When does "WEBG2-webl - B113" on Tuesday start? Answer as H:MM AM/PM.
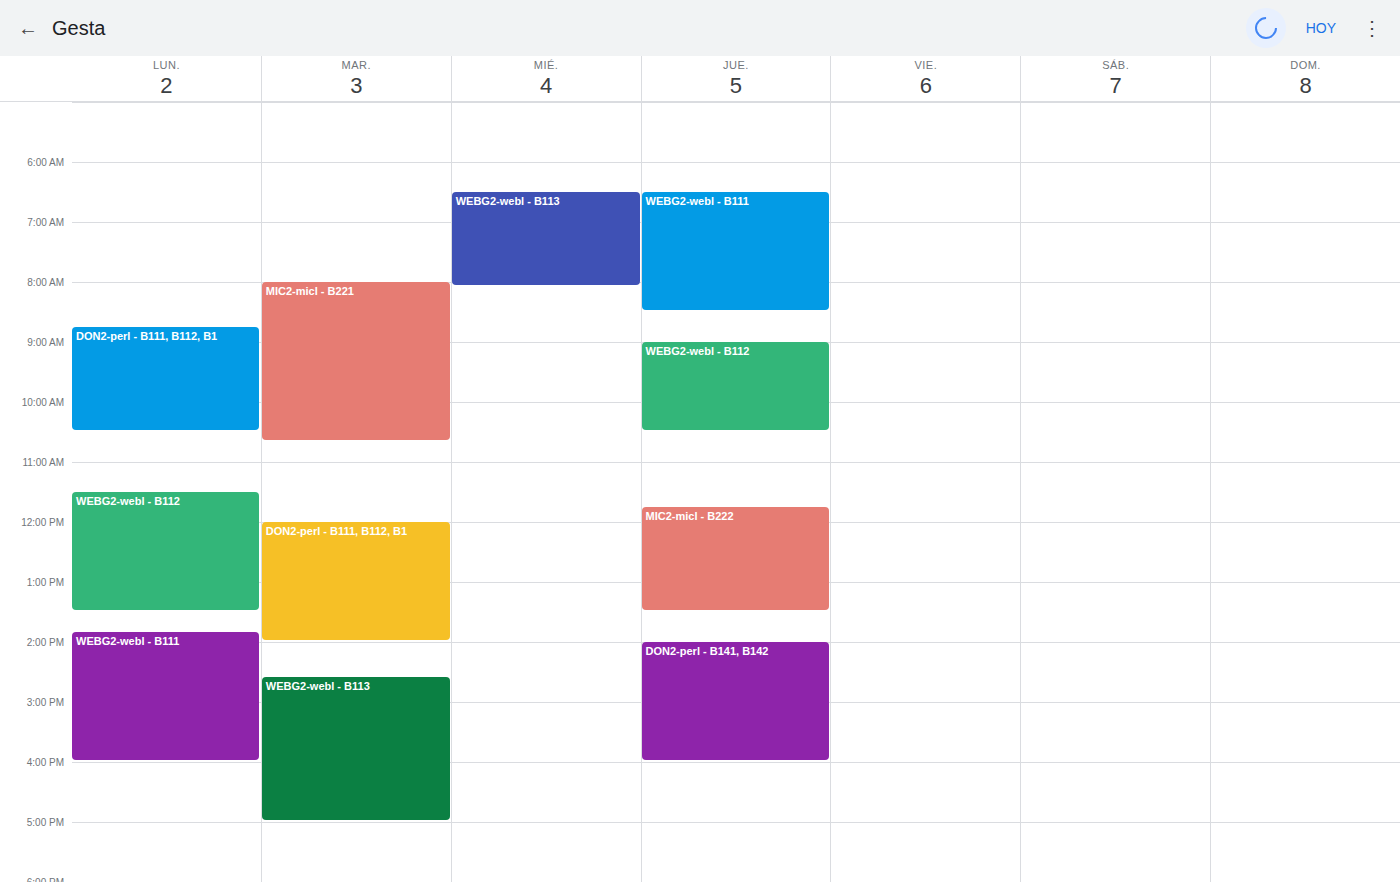
2:35 PM